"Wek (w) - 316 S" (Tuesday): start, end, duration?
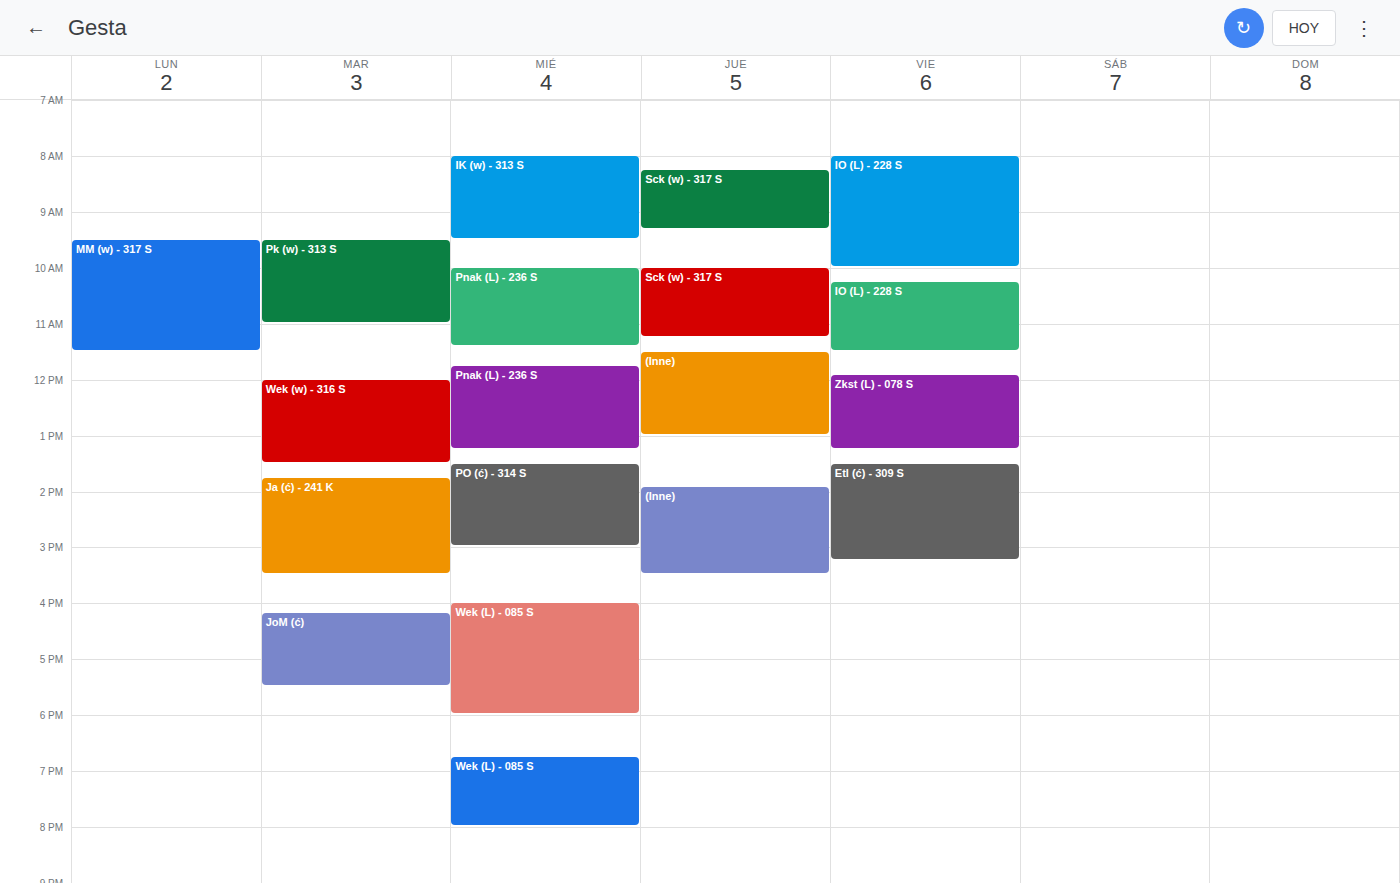
12:00 PM to 1:30 PM, 1 hour 30 minutes